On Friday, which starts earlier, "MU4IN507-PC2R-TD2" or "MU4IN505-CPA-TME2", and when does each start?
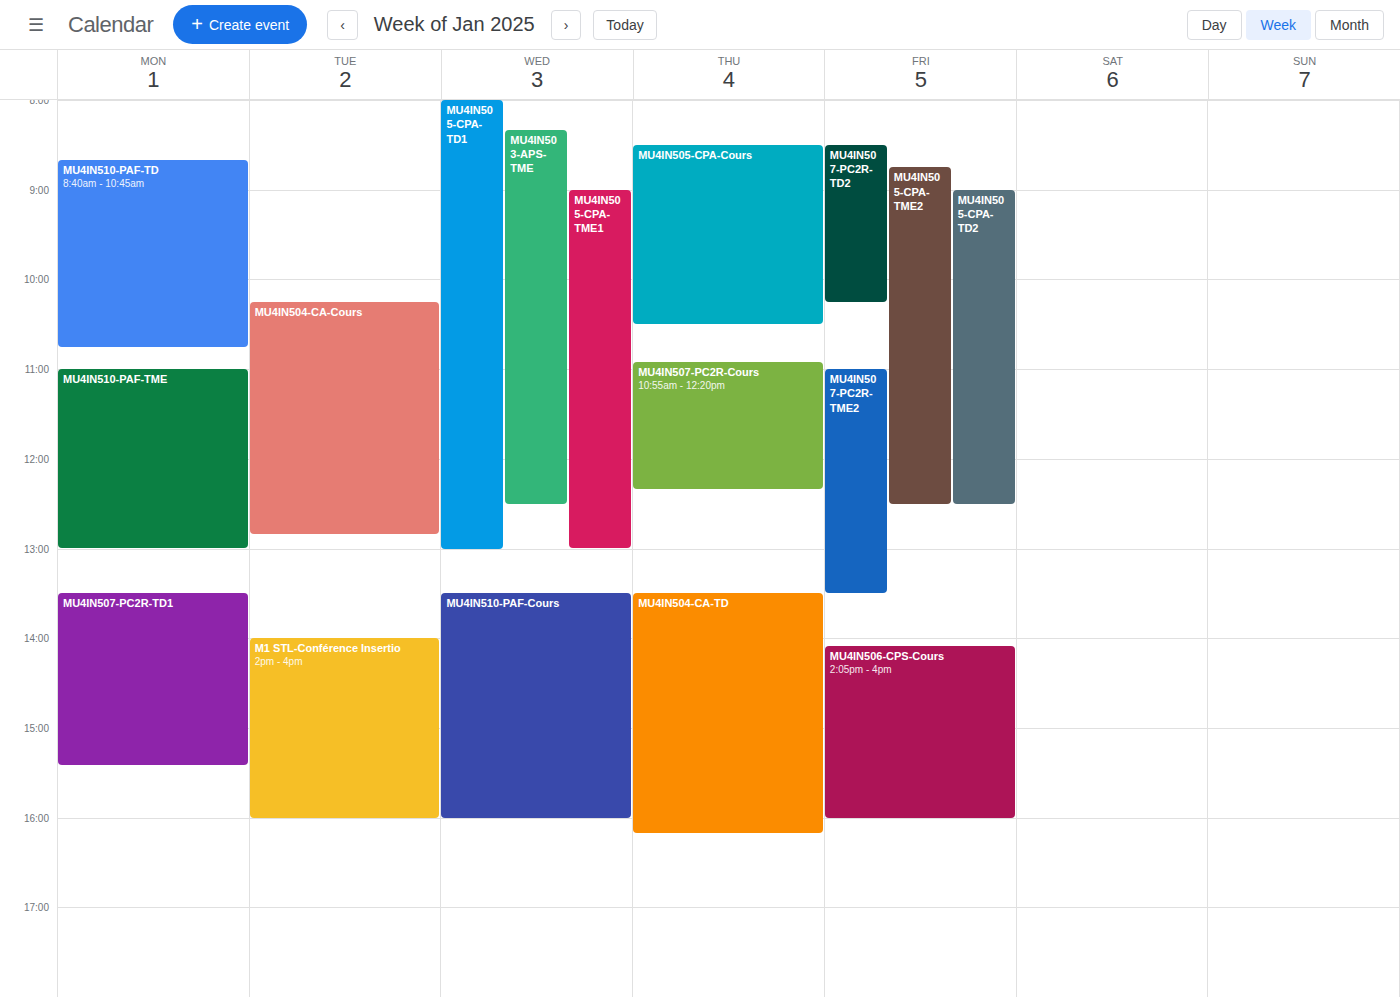
"MU4IN507-PC2R-TD2" 8:30 AM; "MU4IN505-CPA-TME2" 8:45 AM.